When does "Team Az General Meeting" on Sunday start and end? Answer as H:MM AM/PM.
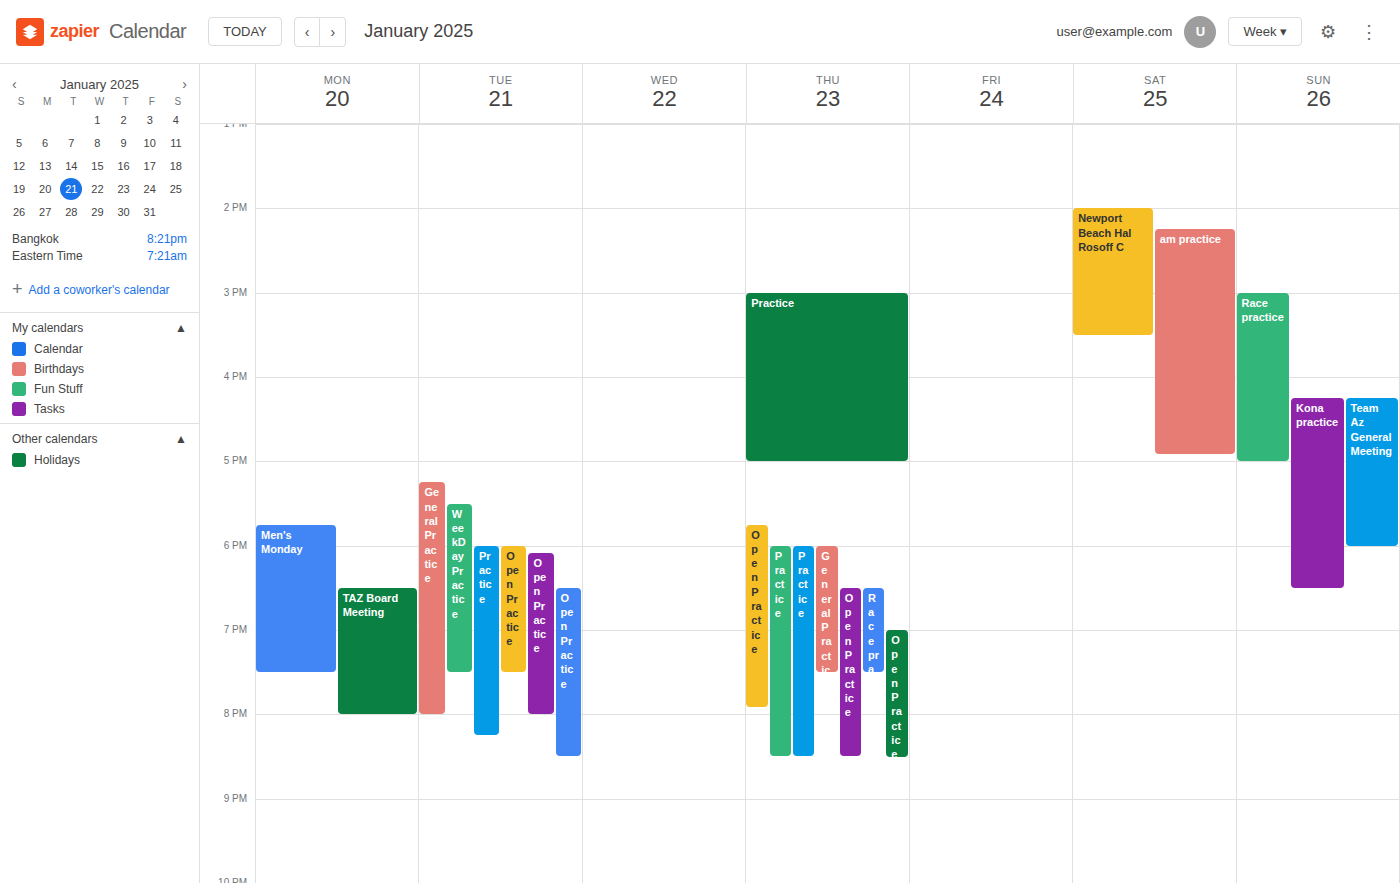
4:15 PM to 6:00 PM